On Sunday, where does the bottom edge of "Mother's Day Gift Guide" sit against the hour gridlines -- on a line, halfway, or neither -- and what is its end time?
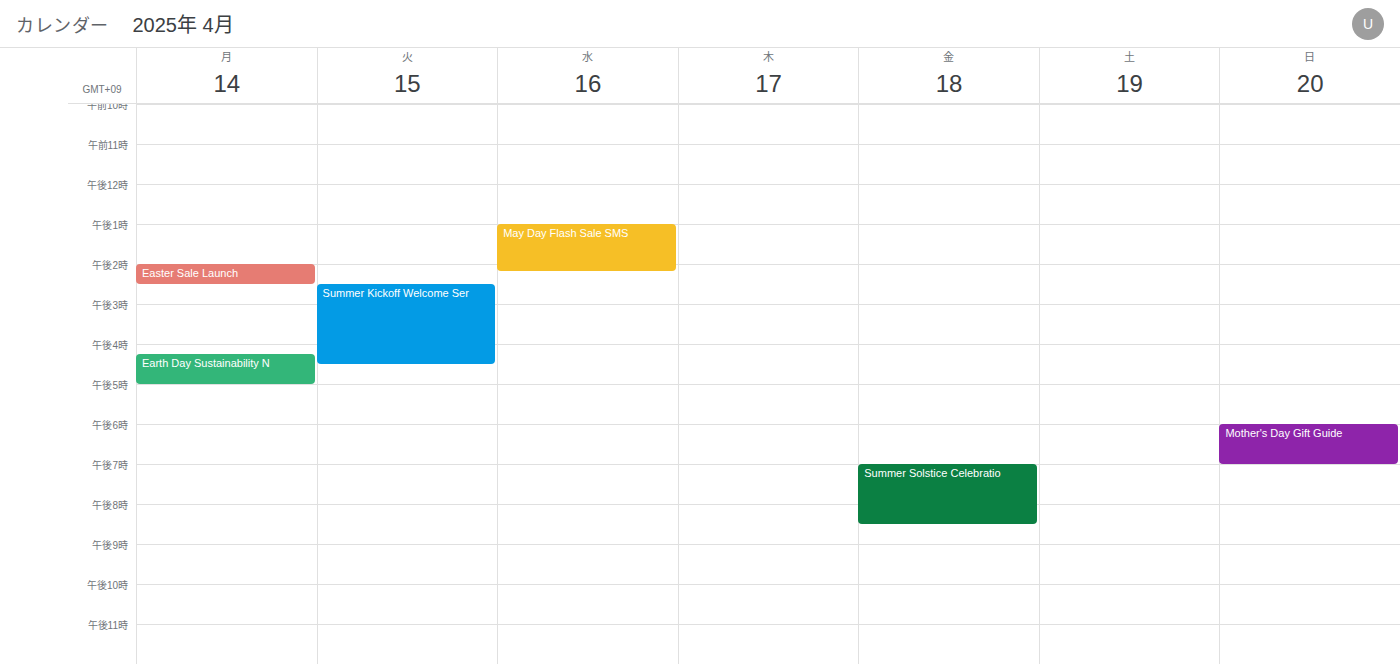
7:00 PM -- exactly on the 7 PM line.